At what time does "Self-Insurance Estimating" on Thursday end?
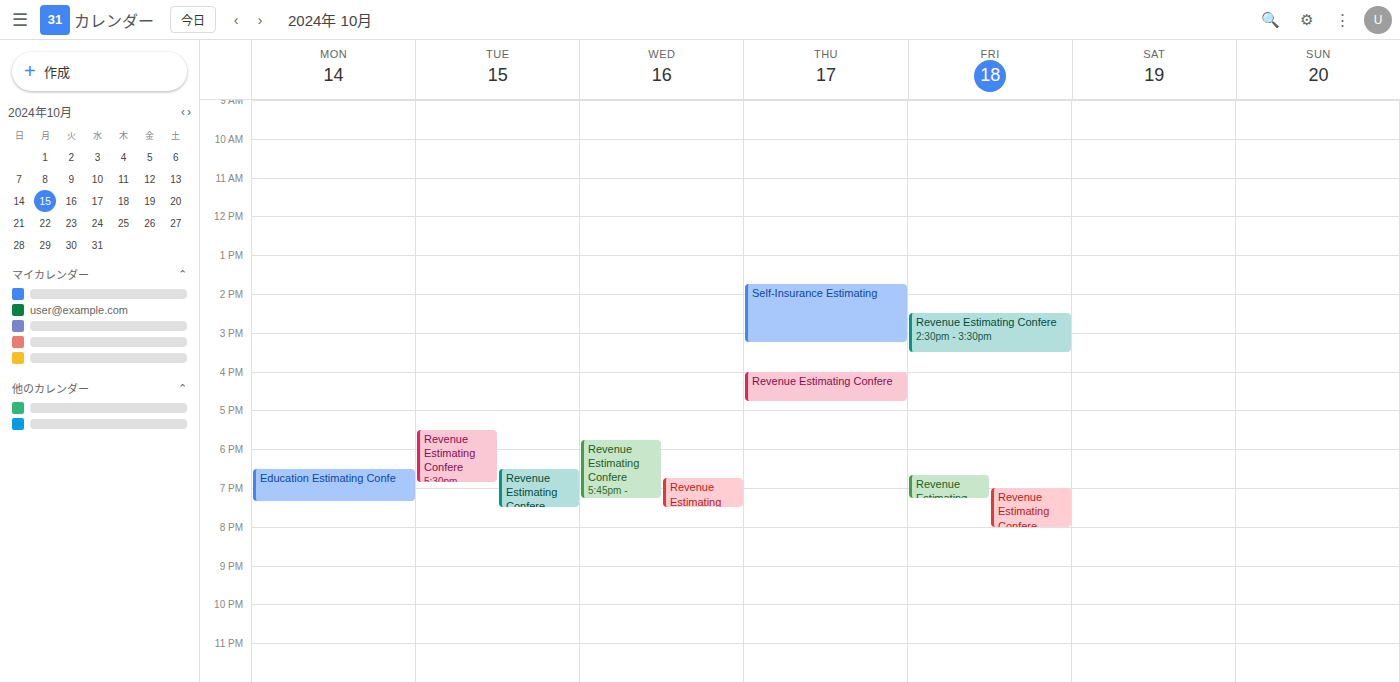
3:15 PM